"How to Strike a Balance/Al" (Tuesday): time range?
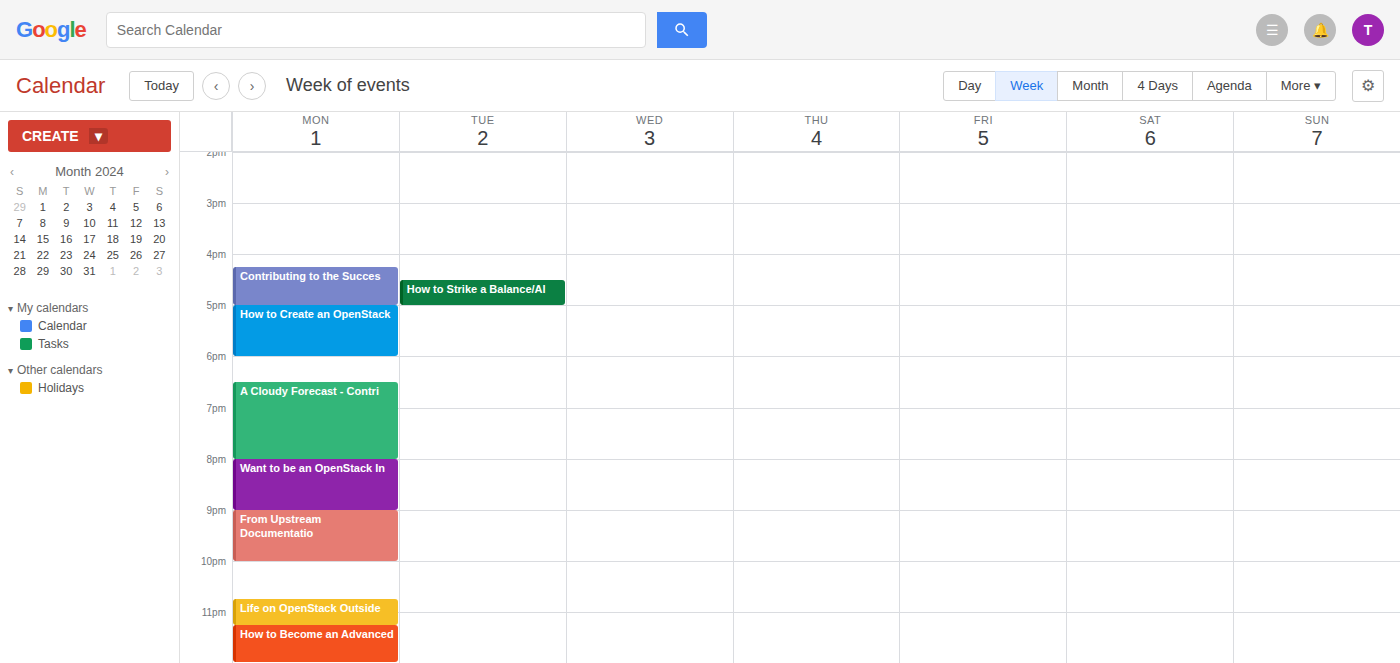
4:30 PM to 5:00 PM